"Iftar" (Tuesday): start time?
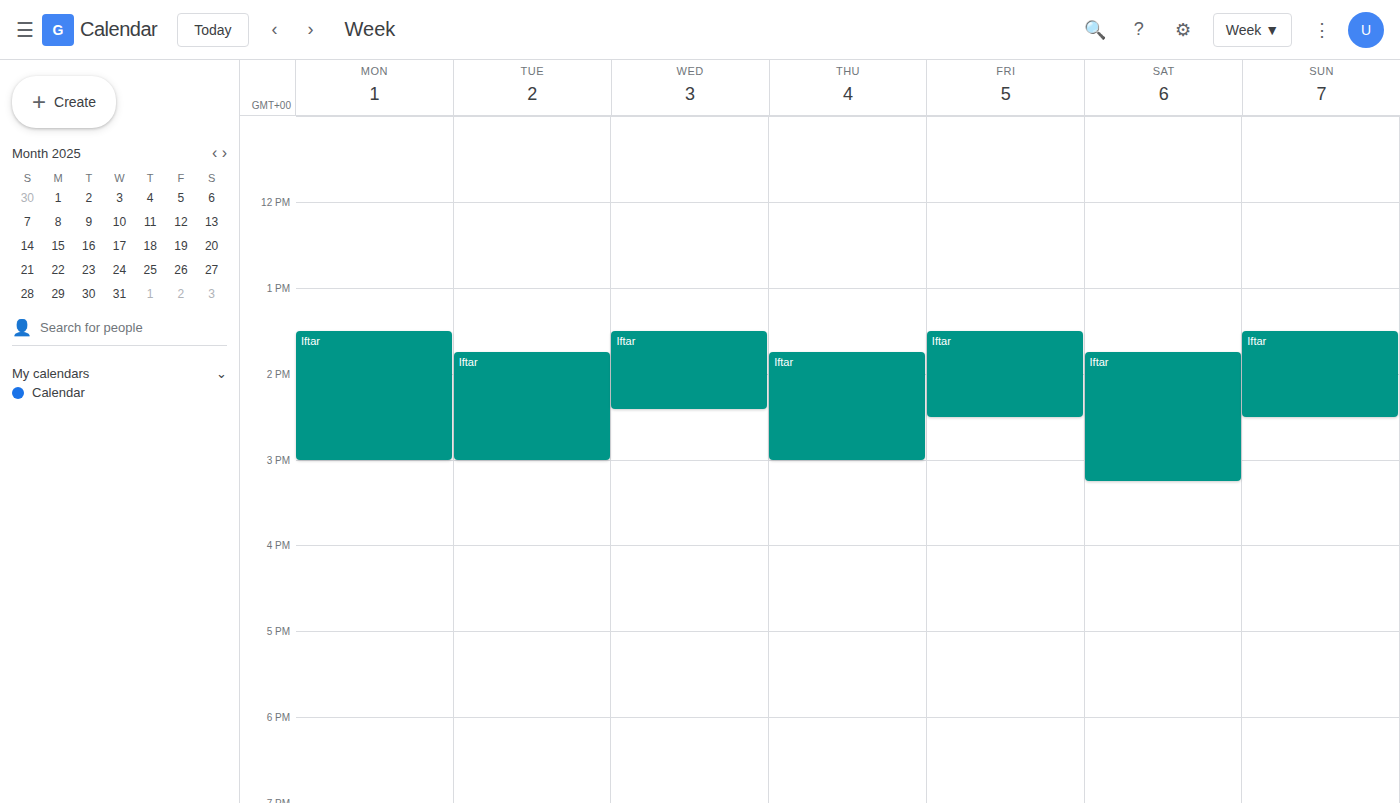
1:45 PM